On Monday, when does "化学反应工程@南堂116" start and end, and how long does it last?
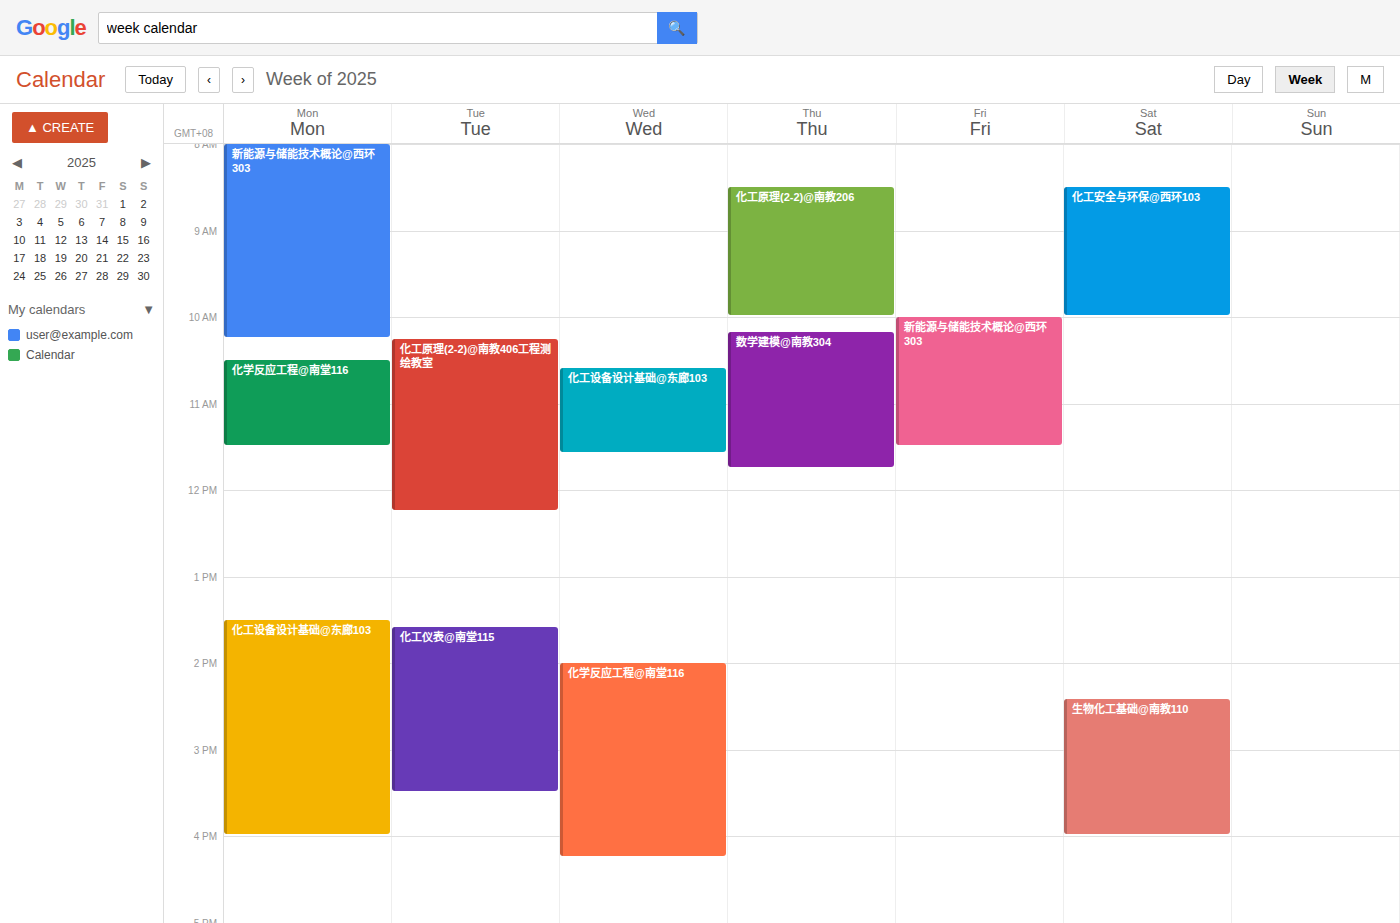
10:30 AM to 11:30 AM, 1 hour